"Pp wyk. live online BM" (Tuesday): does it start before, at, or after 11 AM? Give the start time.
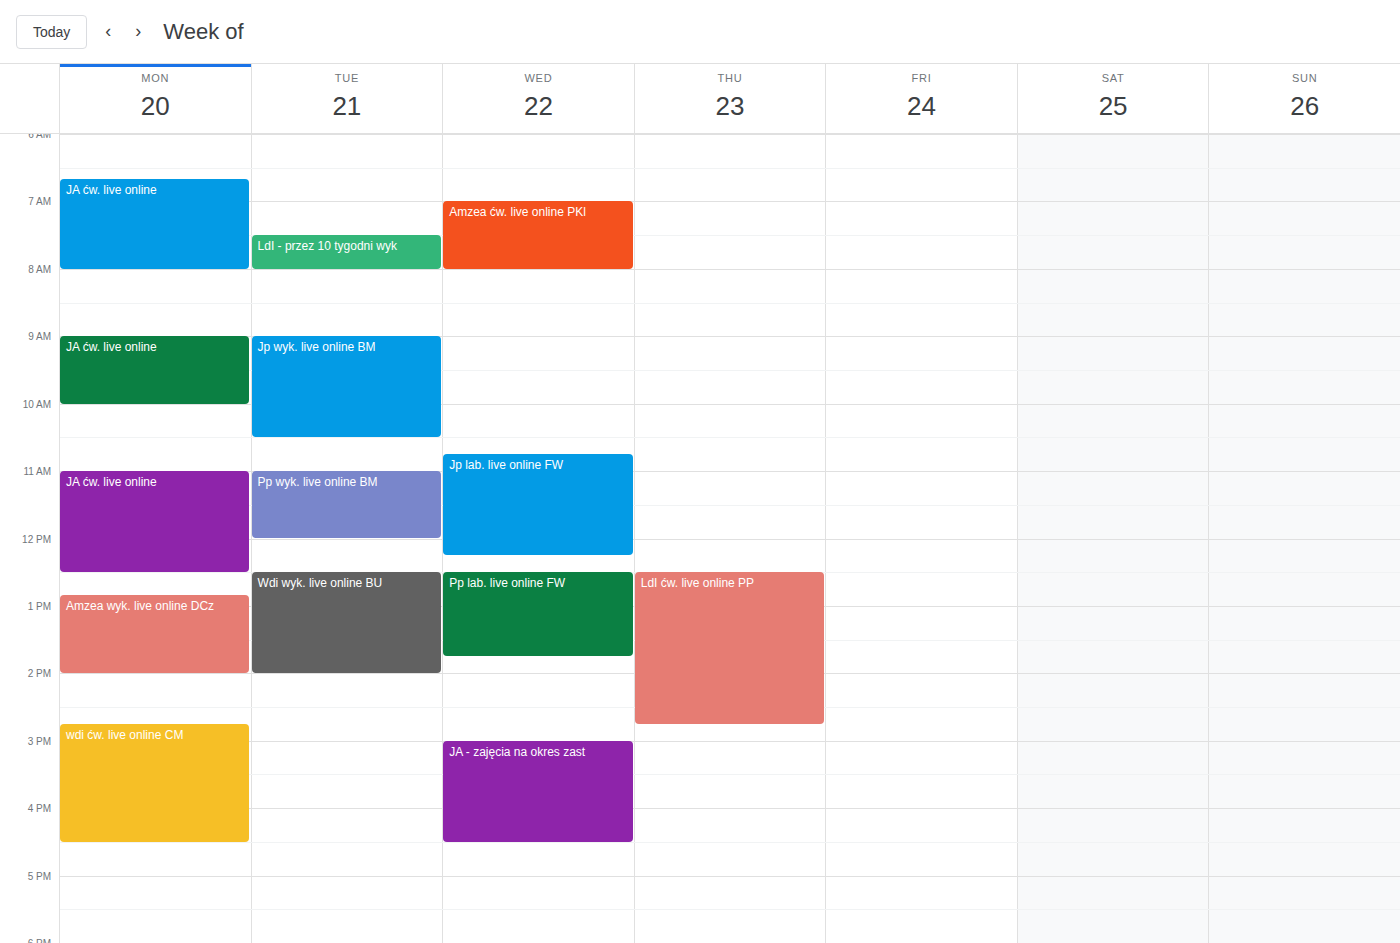
11:00 AM -- exactly at 11 AM, on the 11 AM line.